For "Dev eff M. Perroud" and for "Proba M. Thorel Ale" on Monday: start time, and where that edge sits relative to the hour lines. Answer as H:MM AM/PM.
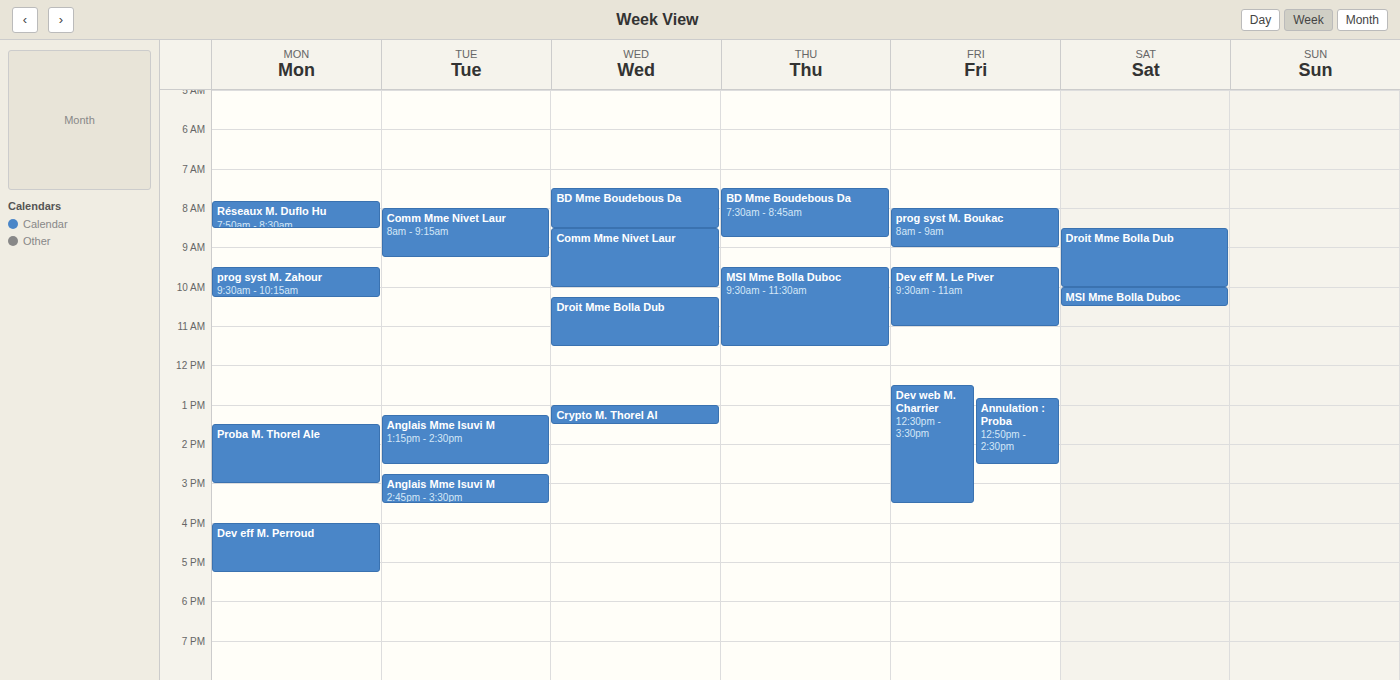
"Dev eff M. Perroud": 4:00 PM, exactly on the 4 PM line. "Proba M. Thorel Ale": 1:30 PM, halfway between the 1 PM and 2 PM lines.